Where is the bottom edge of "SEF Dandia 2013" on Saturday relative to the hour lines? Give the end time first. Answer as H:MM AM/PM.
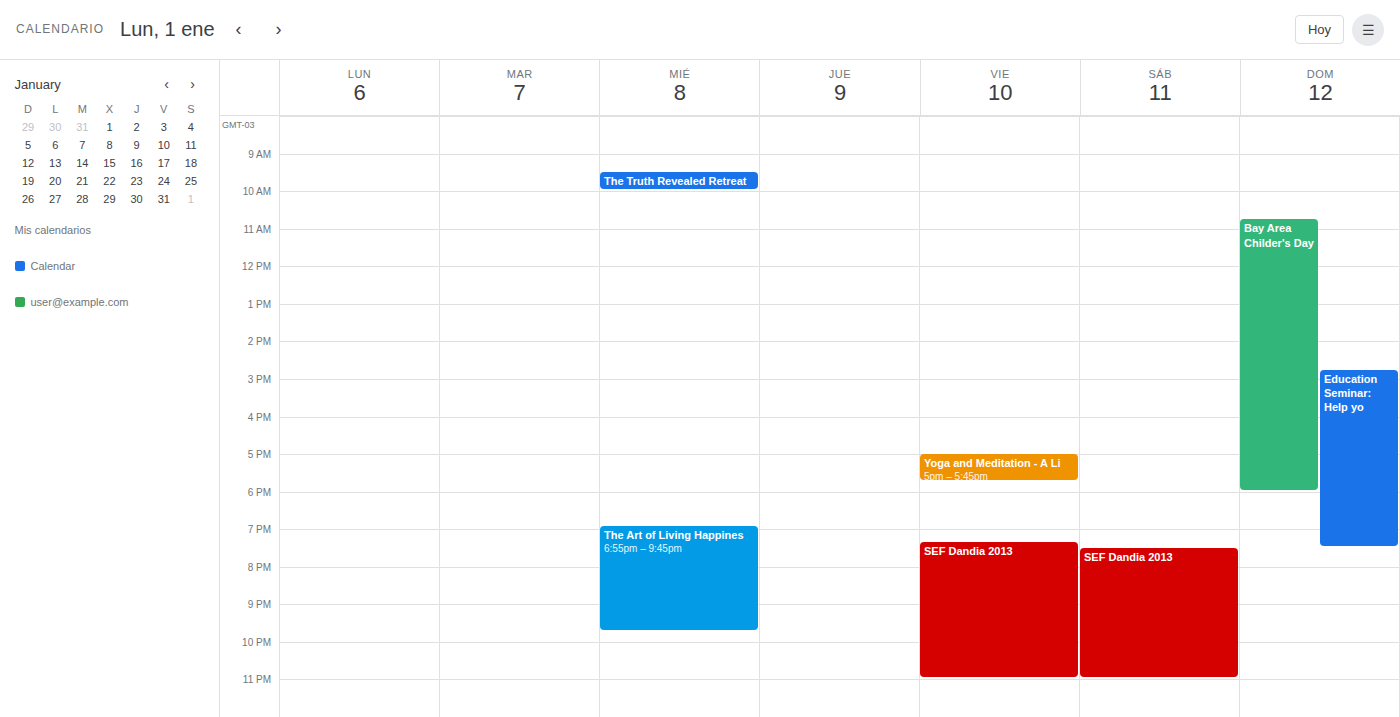
11:00 PM -- exactly on the 11 PM line.